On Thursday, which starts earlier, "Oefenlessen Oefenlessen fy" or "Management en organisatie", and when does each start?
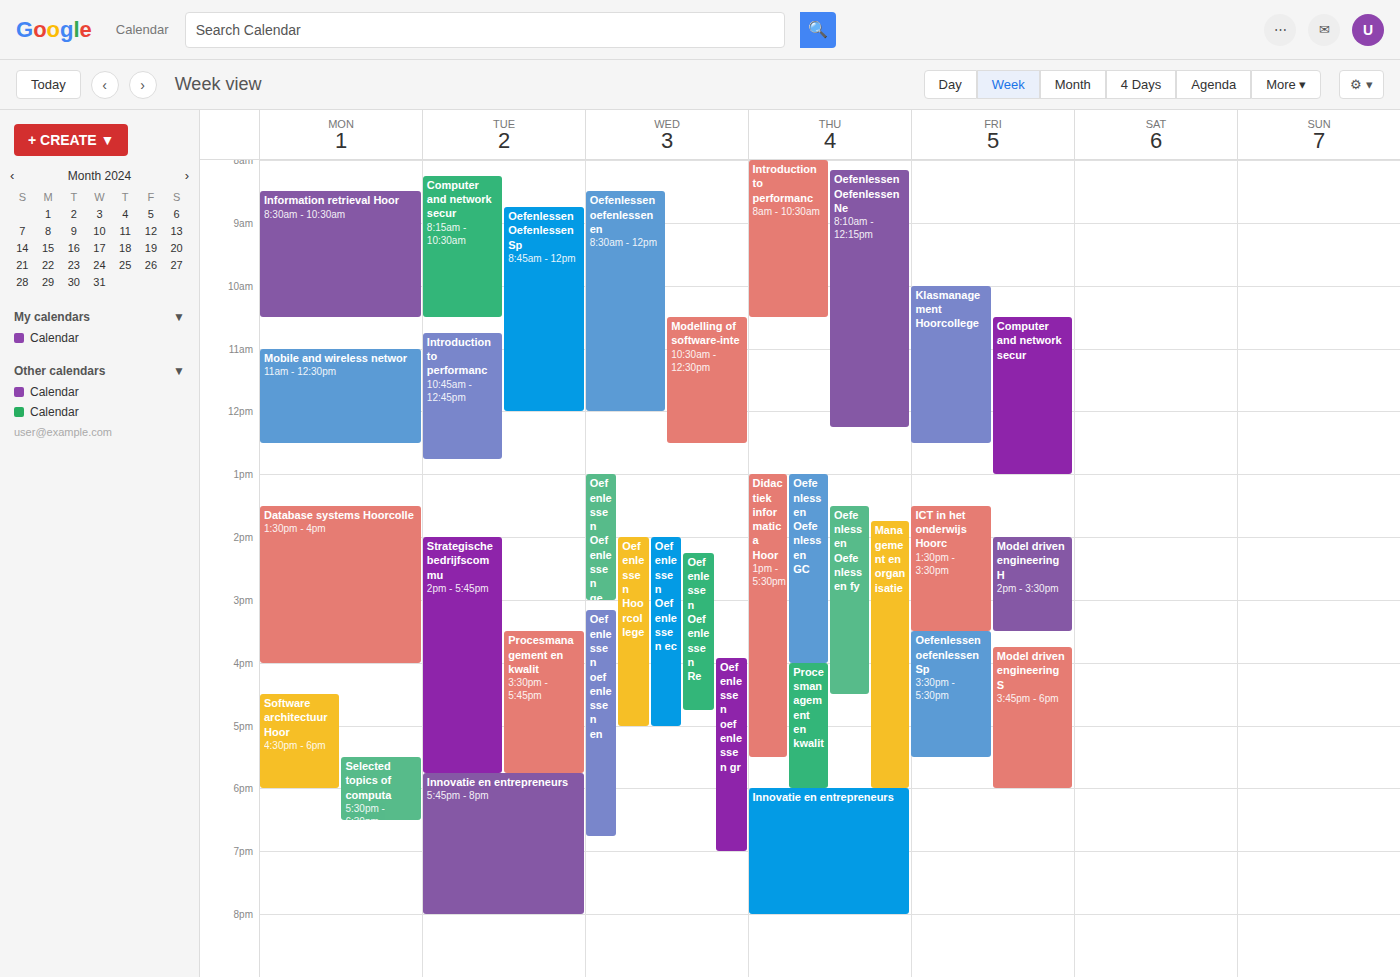
"Oefenlessen Oefenlessen fy" 1:30 PM; "Management en organisatie" 1:45 PM.